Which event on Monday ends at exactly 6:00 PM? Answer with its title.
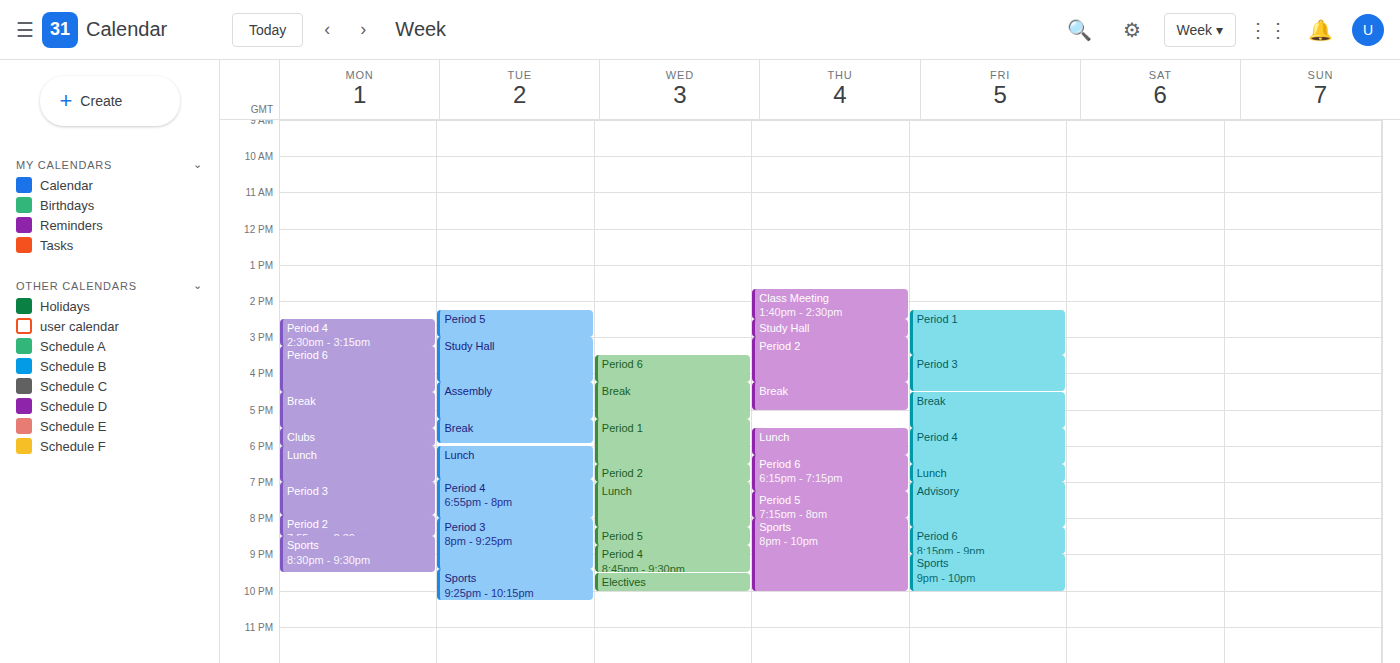
"Clubs"